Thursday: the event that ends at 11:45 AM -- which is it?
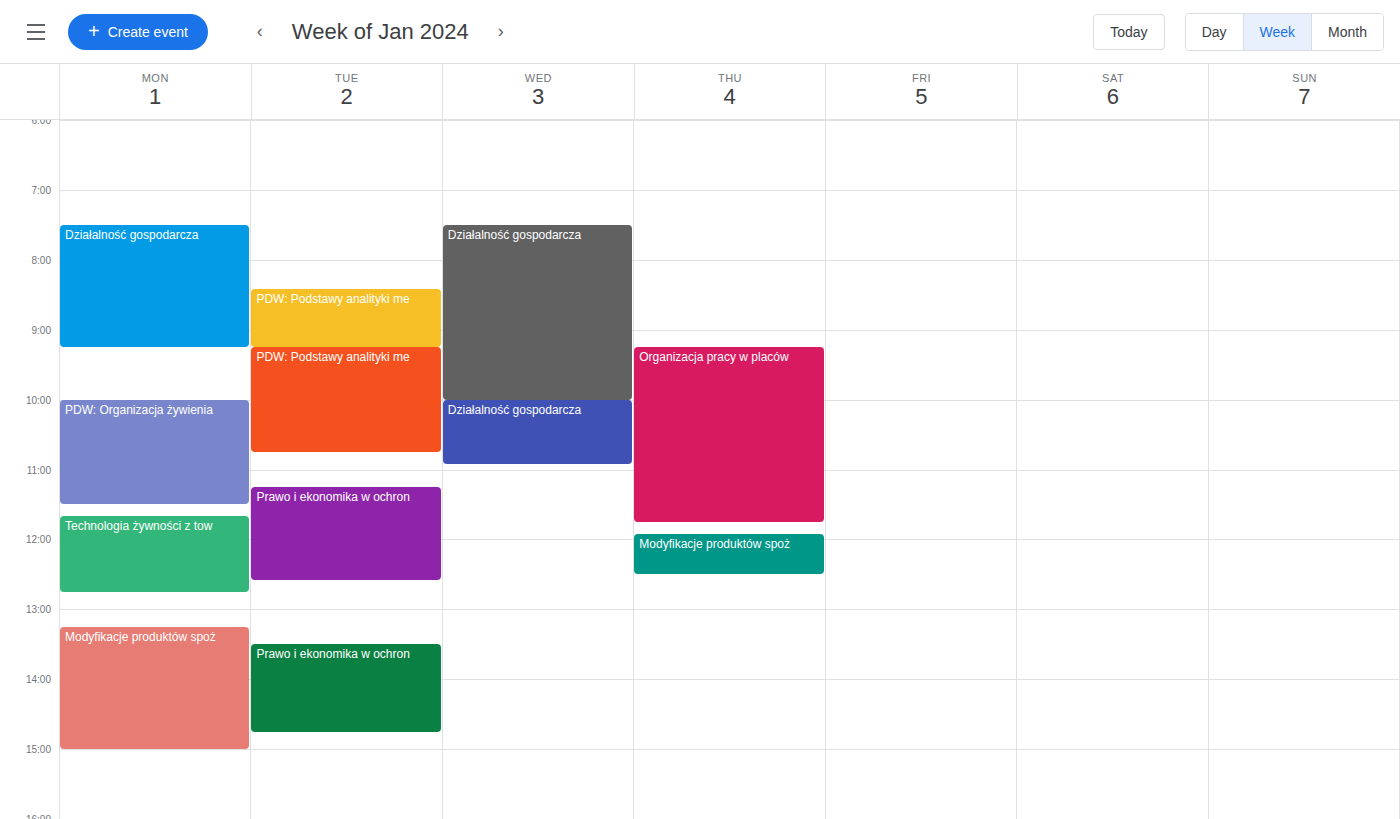
"Organizacja pracy w placów"